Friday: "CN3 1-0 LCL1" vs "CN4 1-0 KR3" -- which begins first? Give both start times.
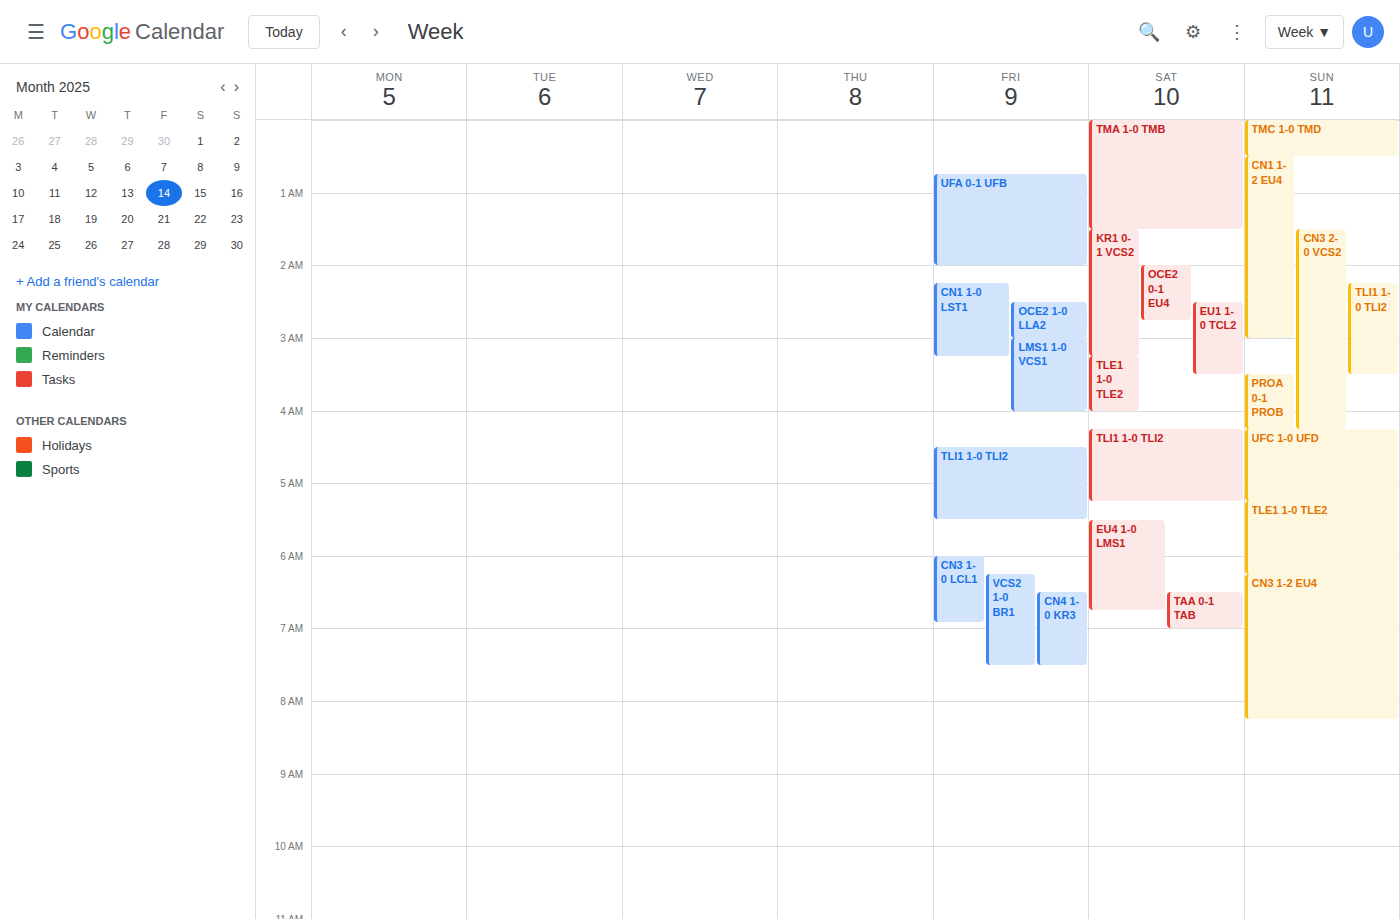
"CN3 1-0 LCL1" 6:00 AM; "CN4 1-0 KR3" 6:30 AM.